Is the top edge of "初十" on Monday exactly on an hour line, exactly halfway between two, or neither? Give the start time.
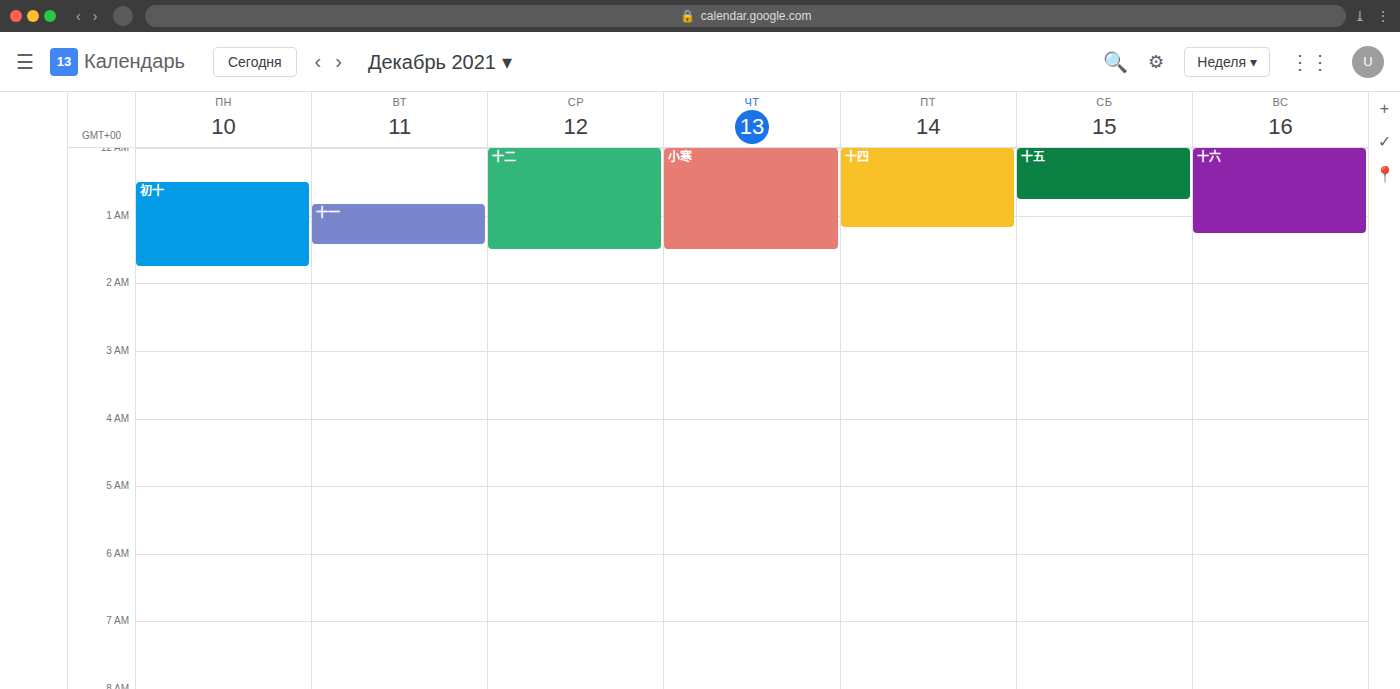
12:30 AM -- halfway between the 12 AM and 1 AM lines.